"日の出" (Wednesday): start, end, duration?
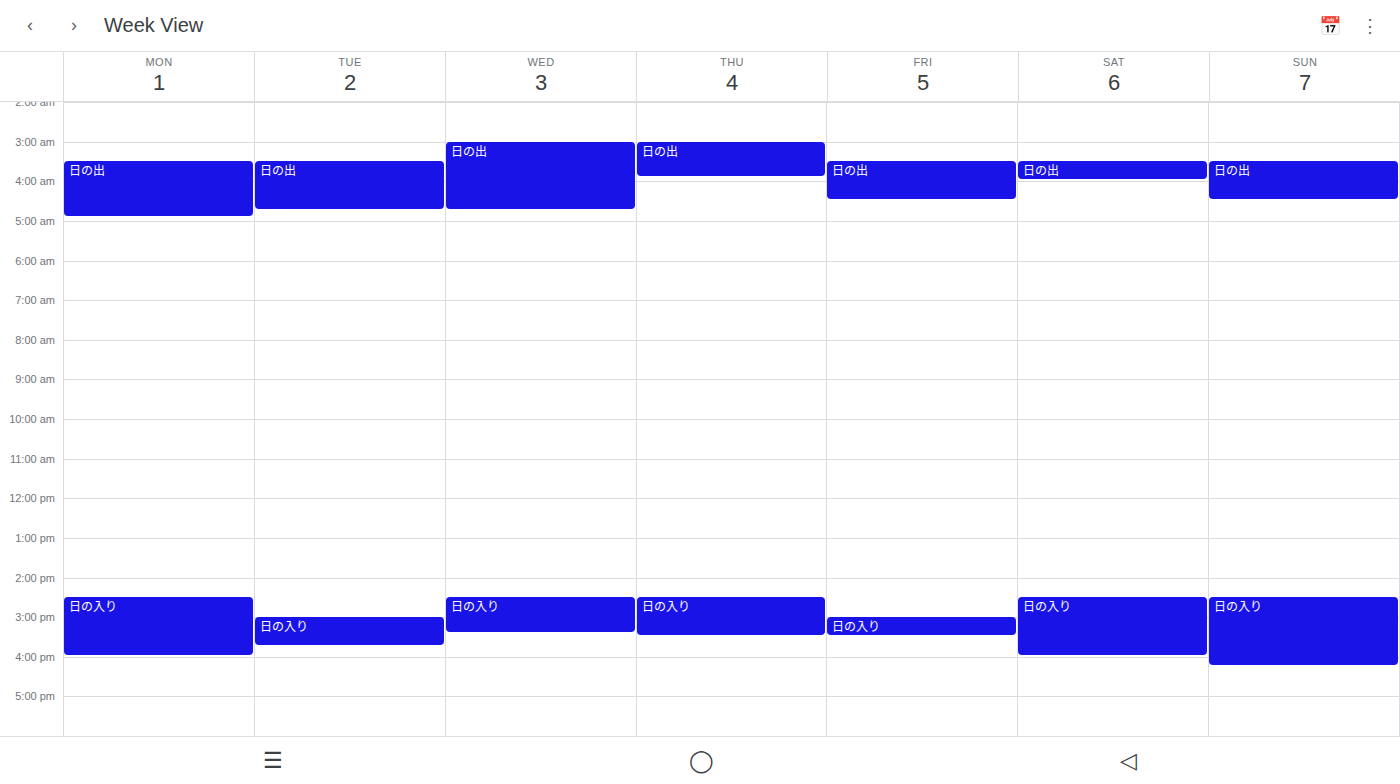
3:00 AM to 4:45 AM, 1 hour 45 minutes